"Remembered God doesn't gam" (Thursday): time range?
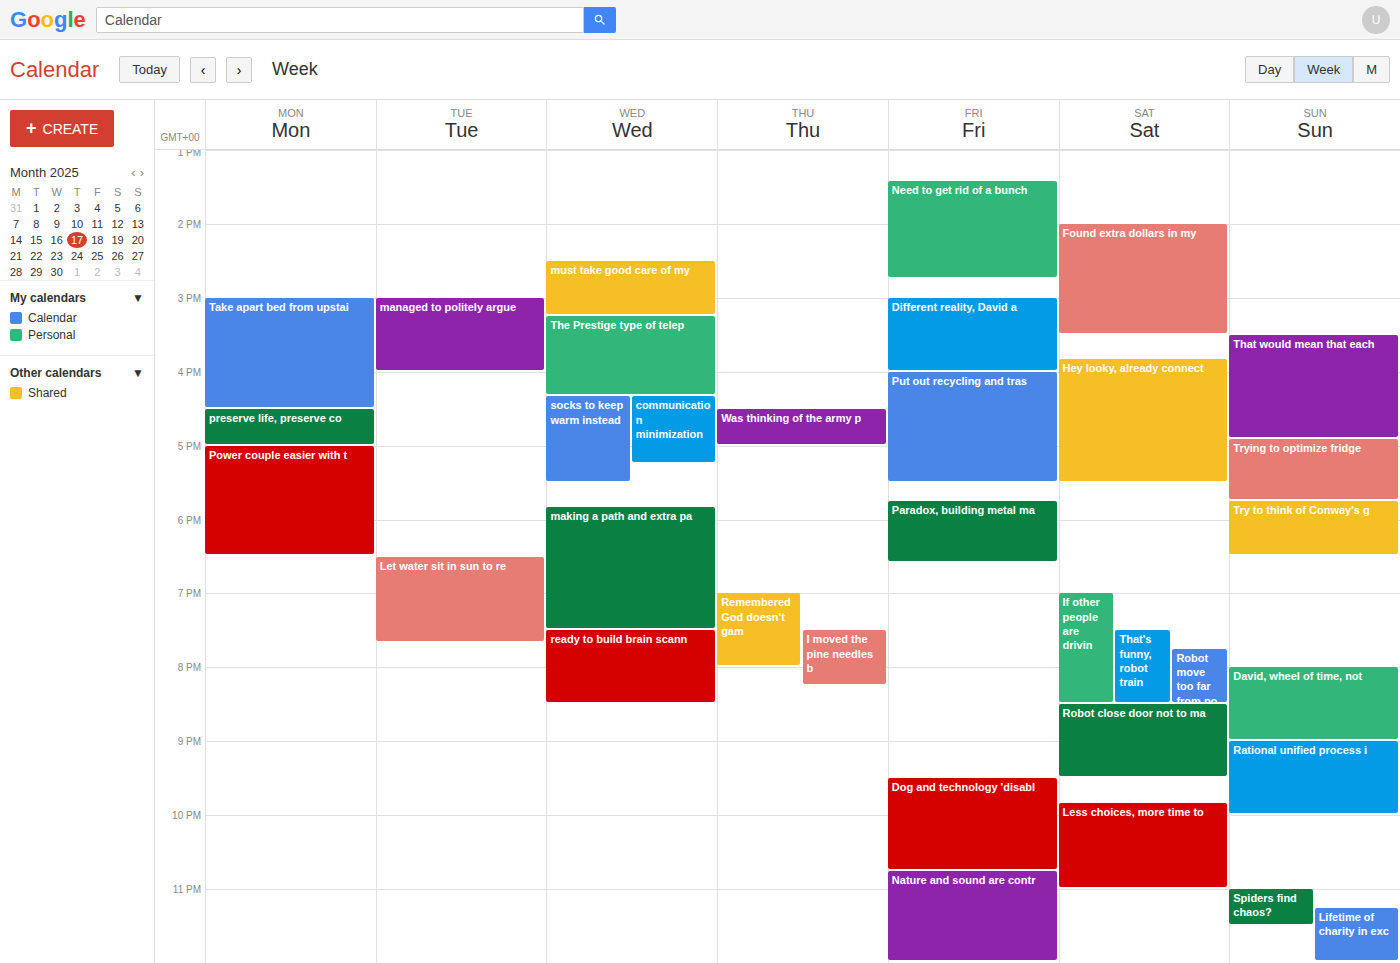
7:00 PM to 8:00 PM